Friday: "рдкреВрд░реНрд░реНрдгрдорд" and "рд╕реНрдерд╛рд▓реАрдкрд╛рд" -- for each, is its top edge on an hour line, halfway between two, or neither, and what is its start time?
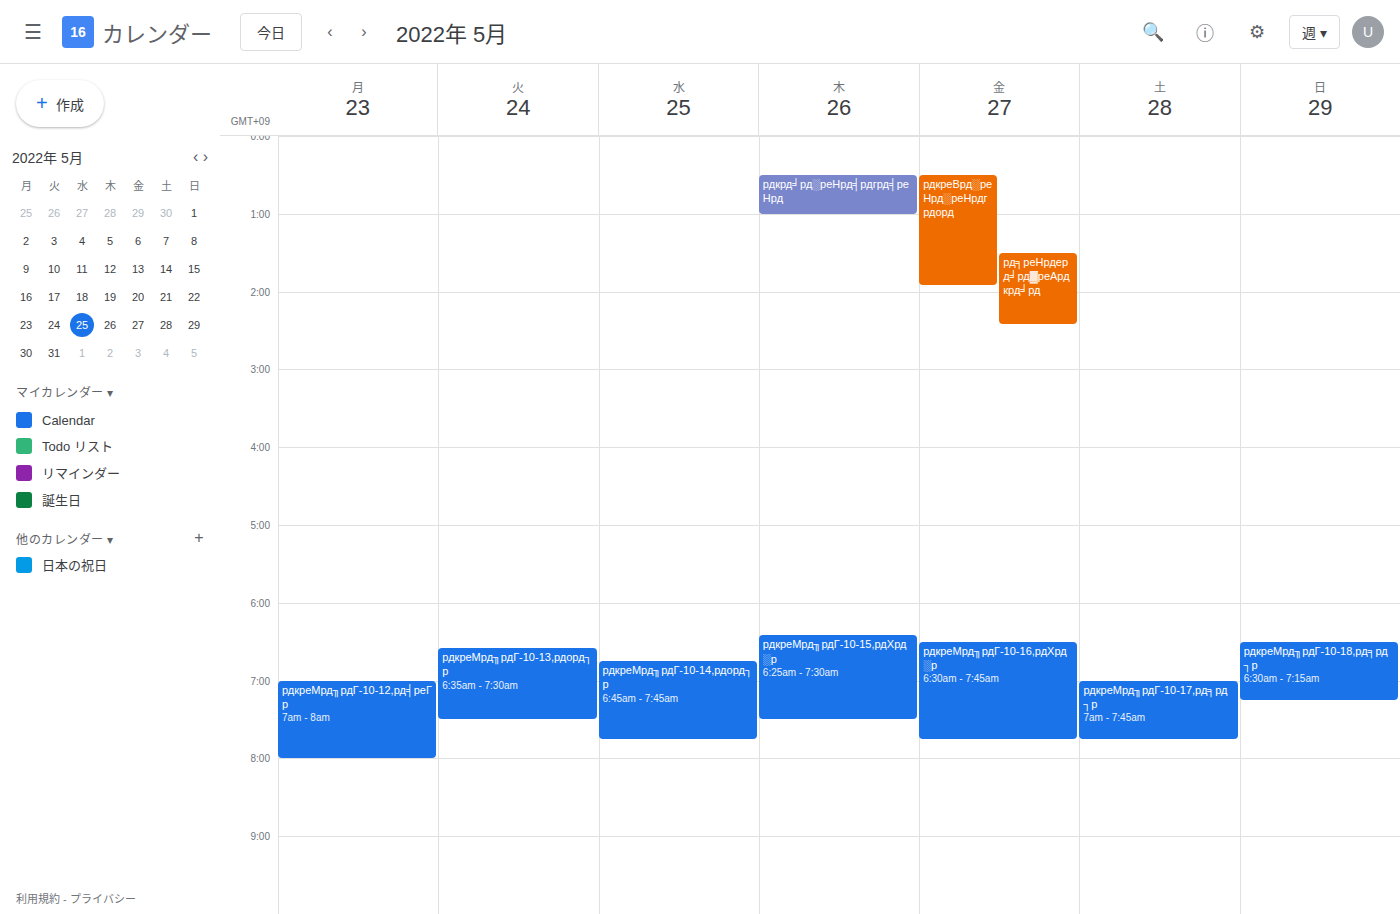
"рдкреВрд░реНрд░реНрдгрдорд": 12:30 AM, halfway between the 12 AM and 1 AM lines. "рд╕реНрдерд╛рд▓реАрдкрд╛рд": 1:30 AM, halfway between the 1 AM and 2 AM lines.